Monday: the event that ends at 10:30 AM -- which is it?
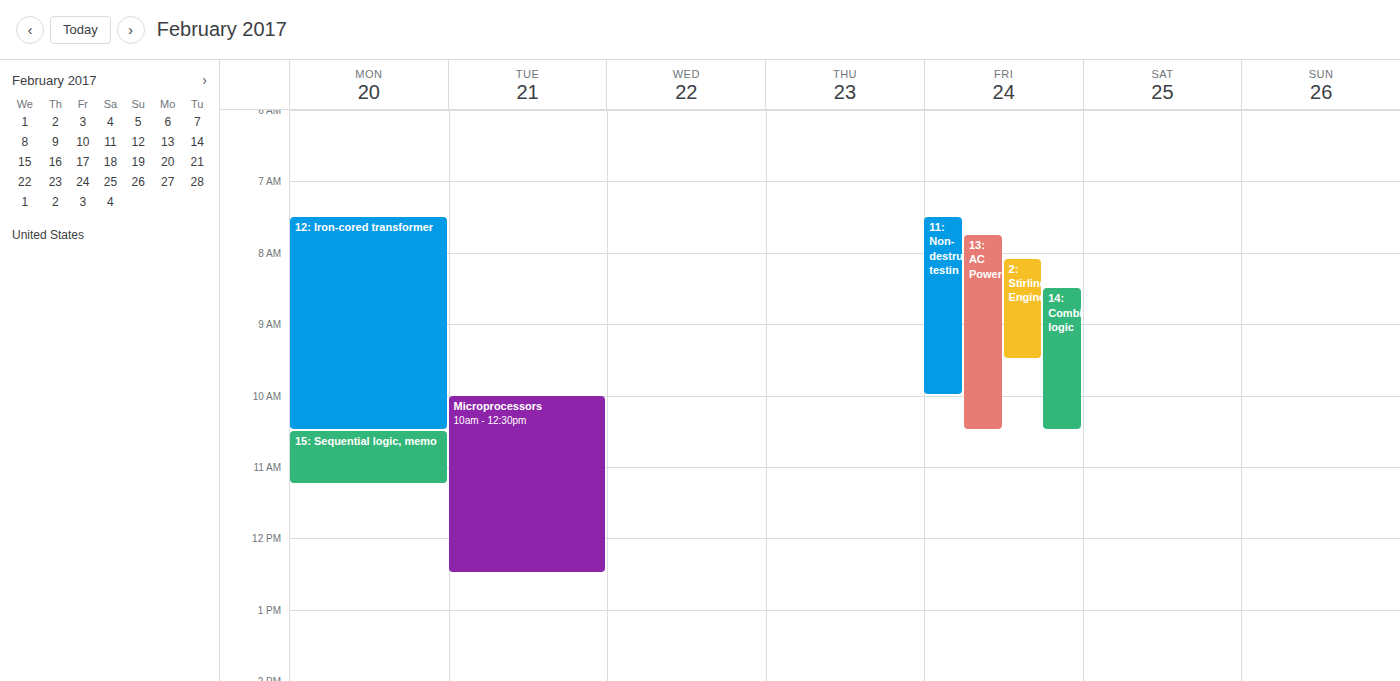
"12: Iron-cored transformer"